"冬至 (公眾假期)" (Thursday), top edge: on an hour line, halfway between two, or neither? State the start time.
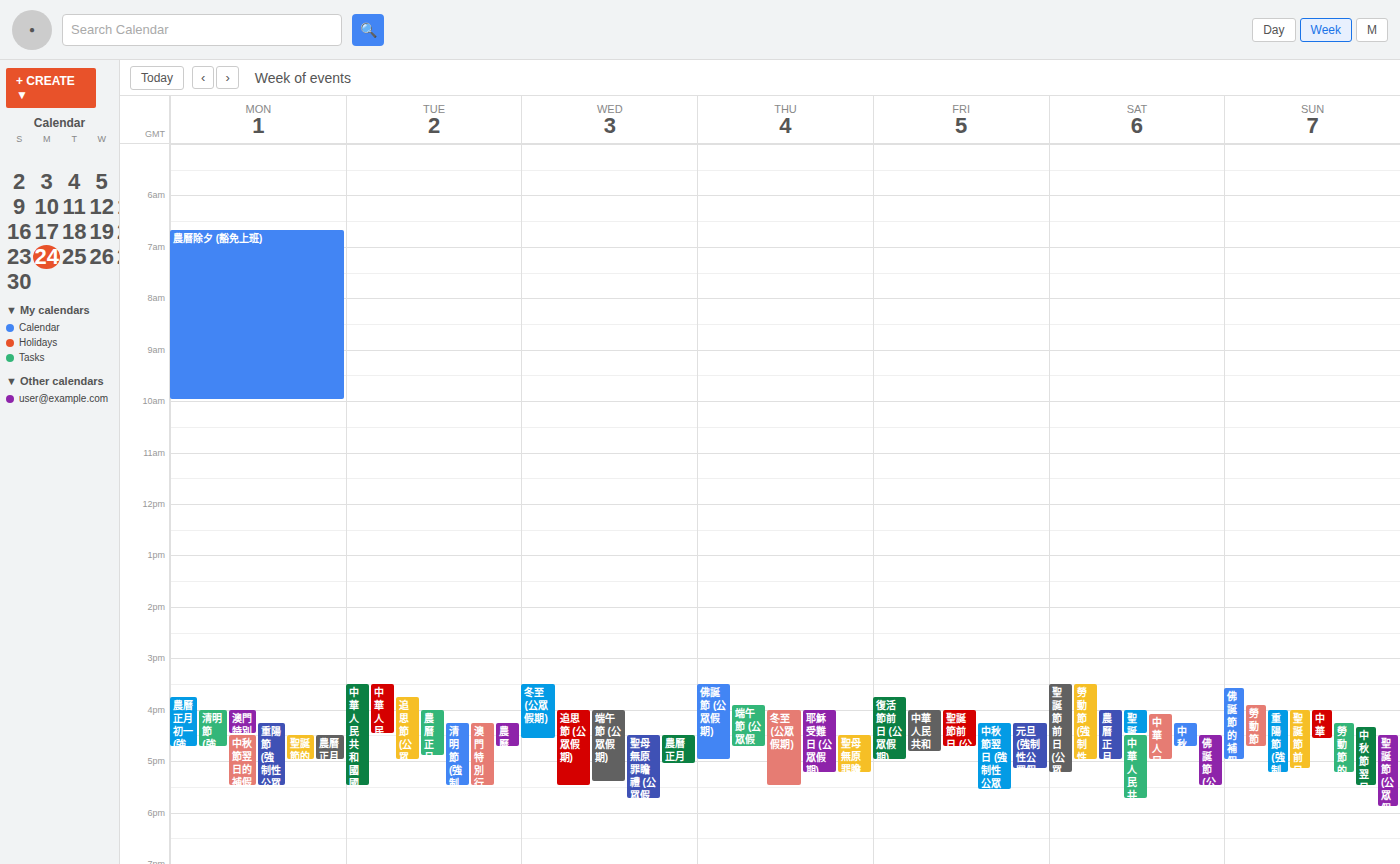
4:00 PM -- exactly on the 4 PM line.